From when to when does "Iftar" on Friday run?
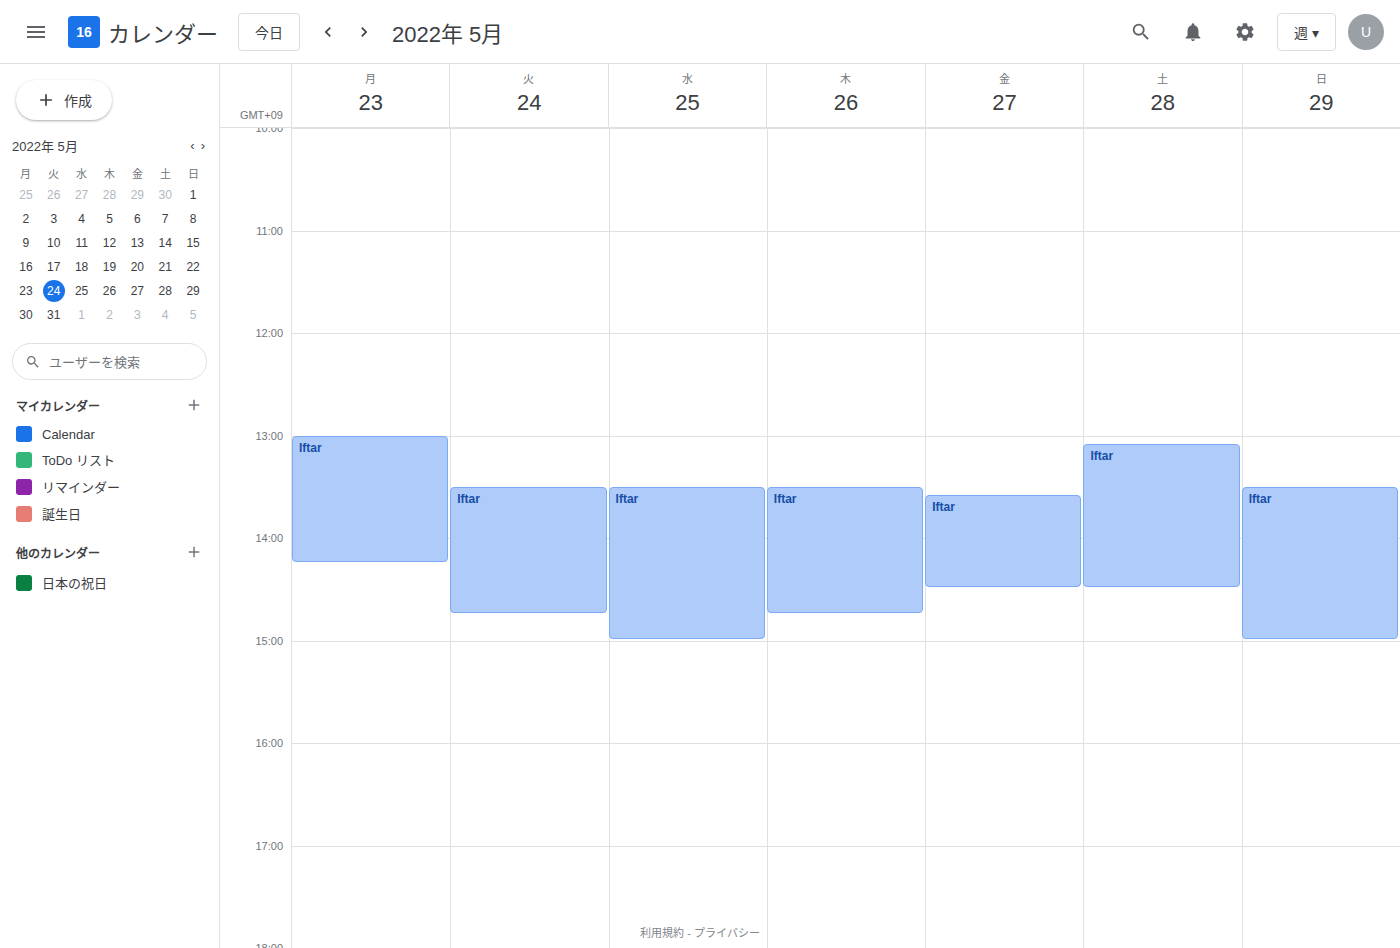
1:35 PM to 2:30 PM